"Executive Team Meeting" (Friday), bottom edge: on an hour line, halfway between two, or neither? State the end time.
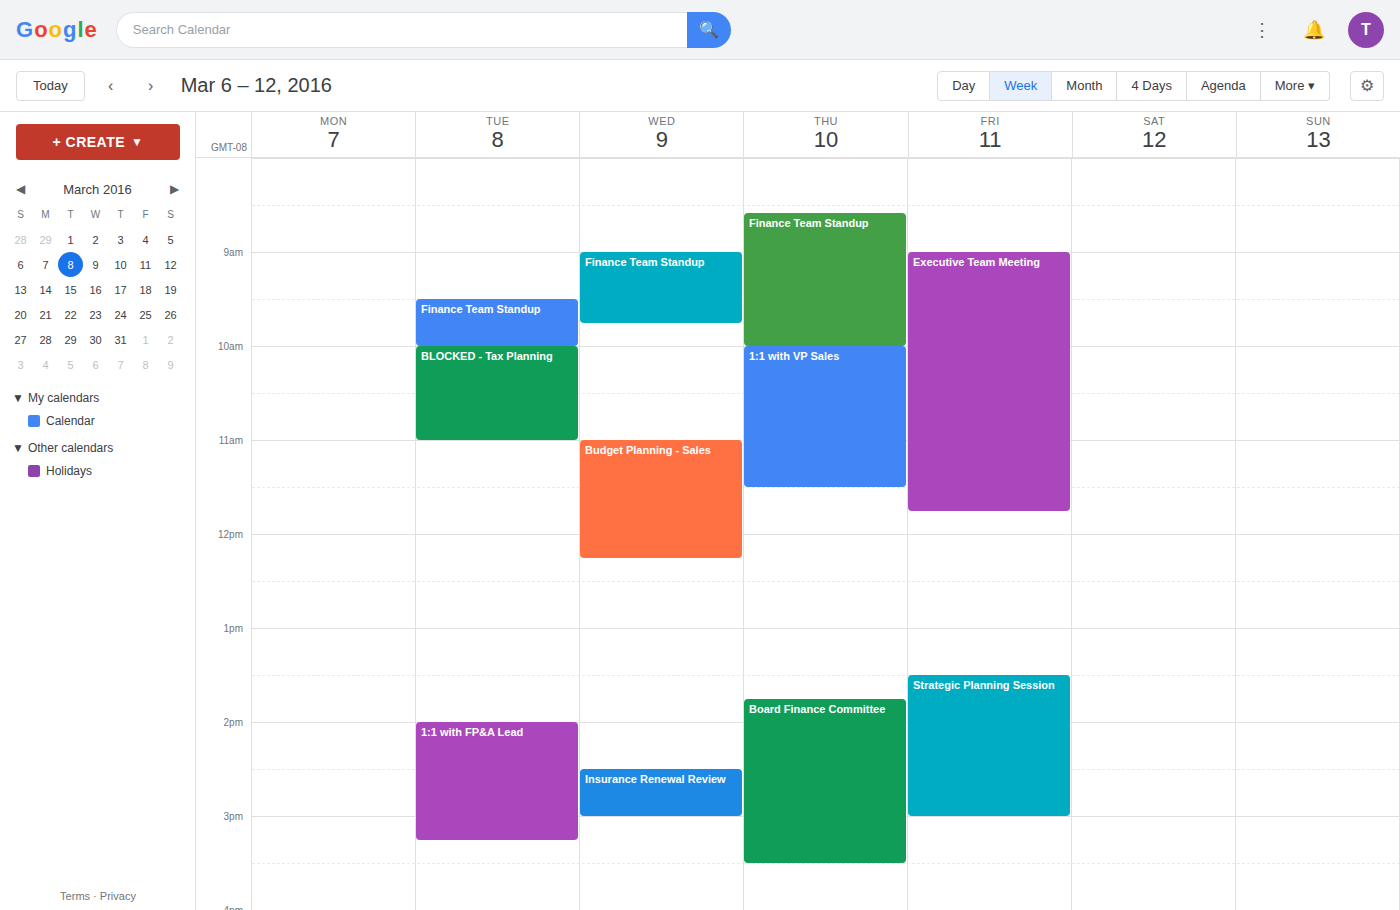
11:45 AM -- neither: three quarters of the way from the 11 AM line to the 12 PM line.